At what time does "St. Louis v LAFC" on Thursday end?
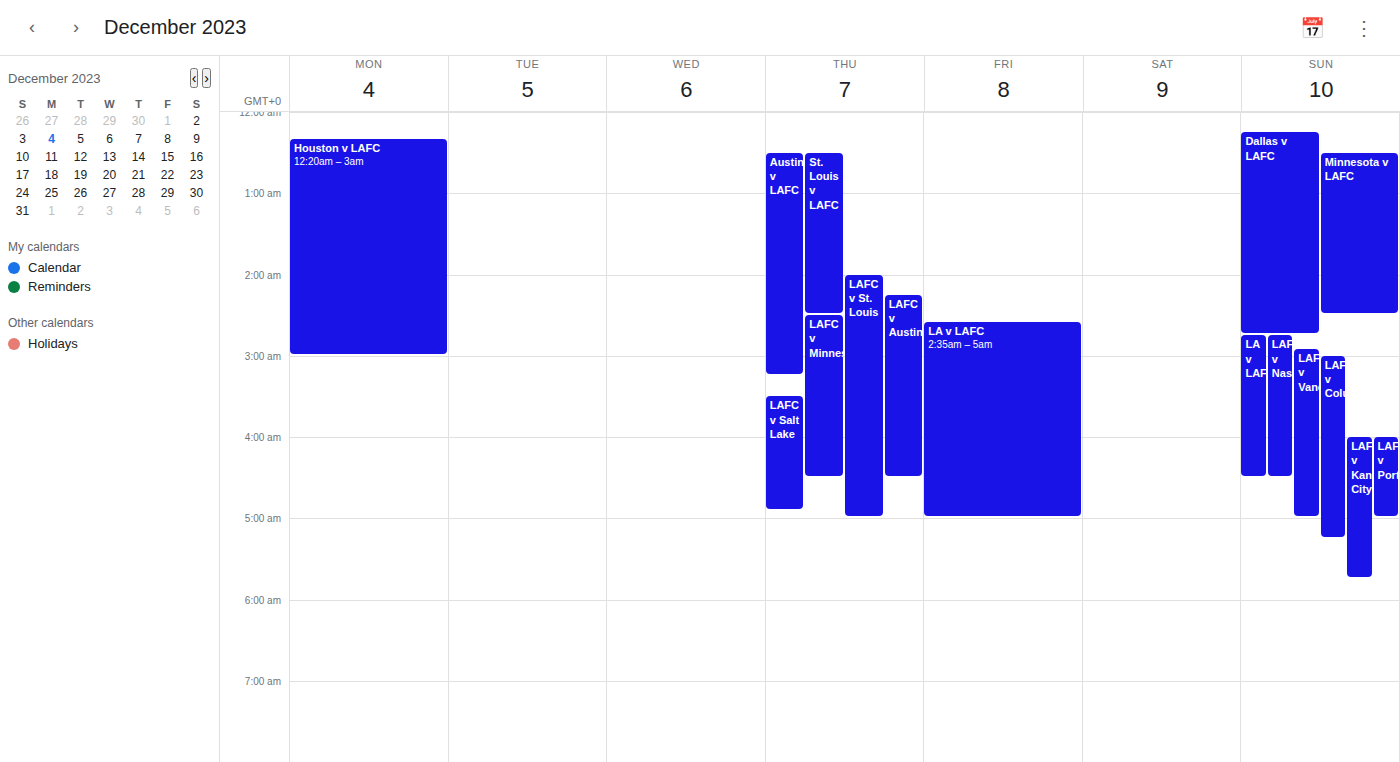
2:30 AM